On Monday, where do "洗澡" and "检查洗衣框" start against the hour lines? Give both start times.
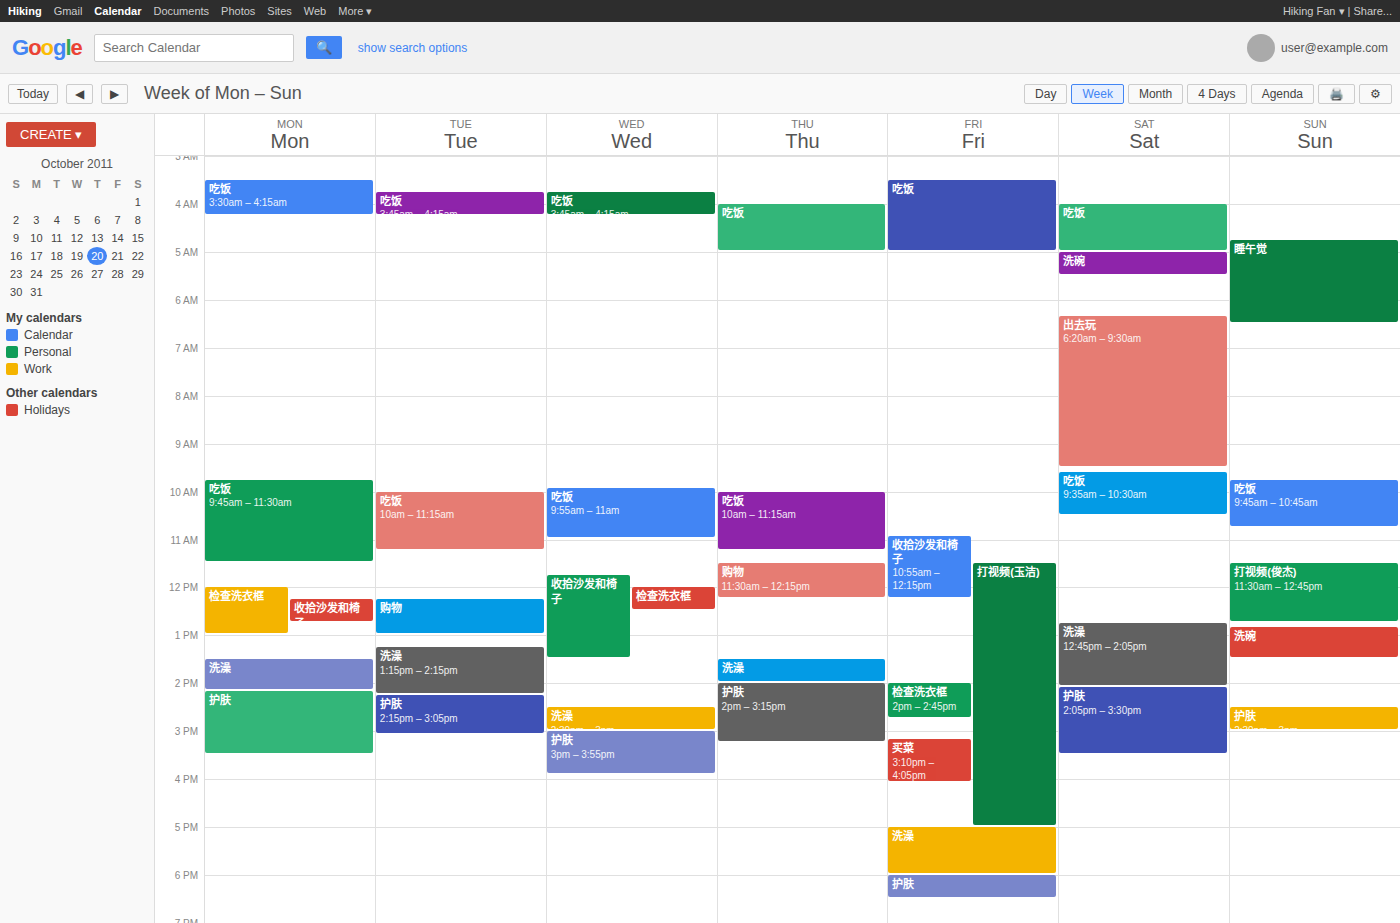
"洗澡": 1:30 PM, halfway between the 1 PM and 2 PM lines. "检查洗衣框": 12:00 PM, exactly on the 12 PM line.